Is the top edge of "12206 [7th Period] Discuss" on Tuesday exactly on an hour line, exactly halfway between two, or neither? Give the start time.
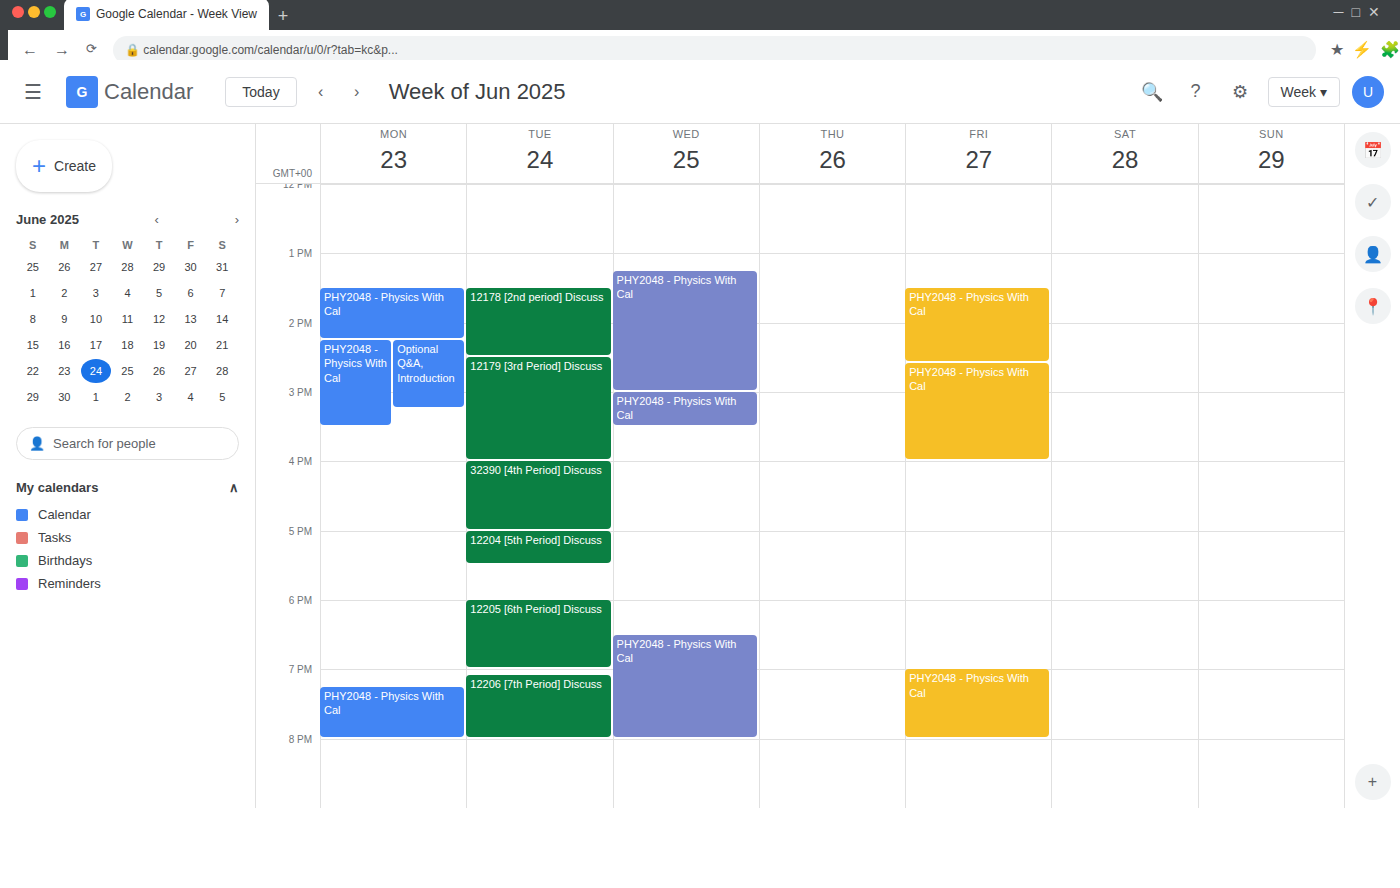
7:05 PM -- neither: 5 minutes below the 7 PM line and 55 minutes above the 8 PM line.